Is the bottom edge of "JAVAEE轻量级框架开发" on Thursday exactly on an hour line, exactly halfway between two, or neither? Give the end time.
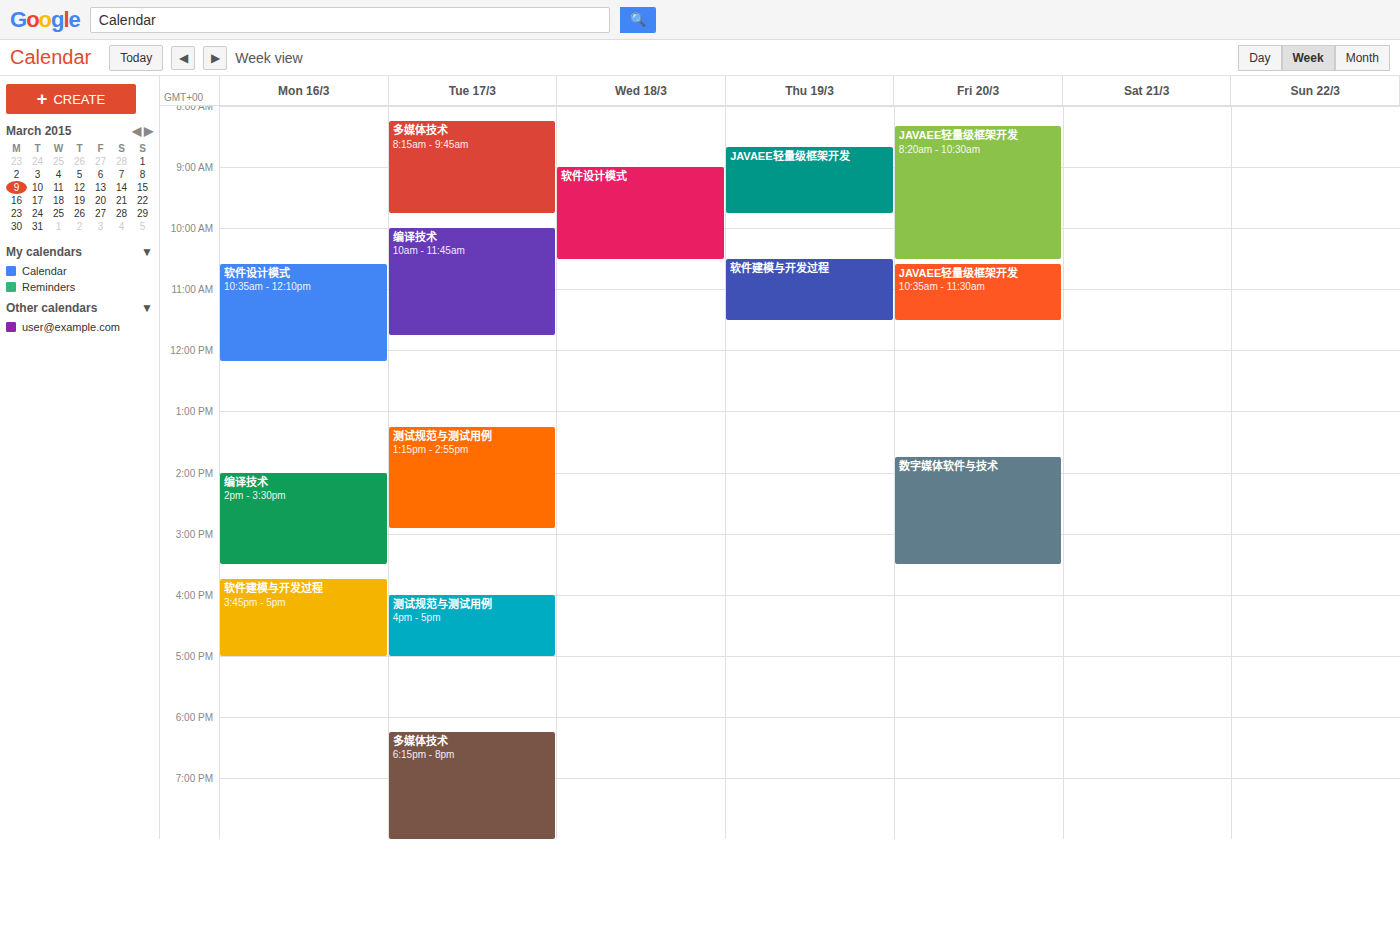
9:45 AM -- neither: three quarters of the way from the 9 AM line to the 10 AM line.